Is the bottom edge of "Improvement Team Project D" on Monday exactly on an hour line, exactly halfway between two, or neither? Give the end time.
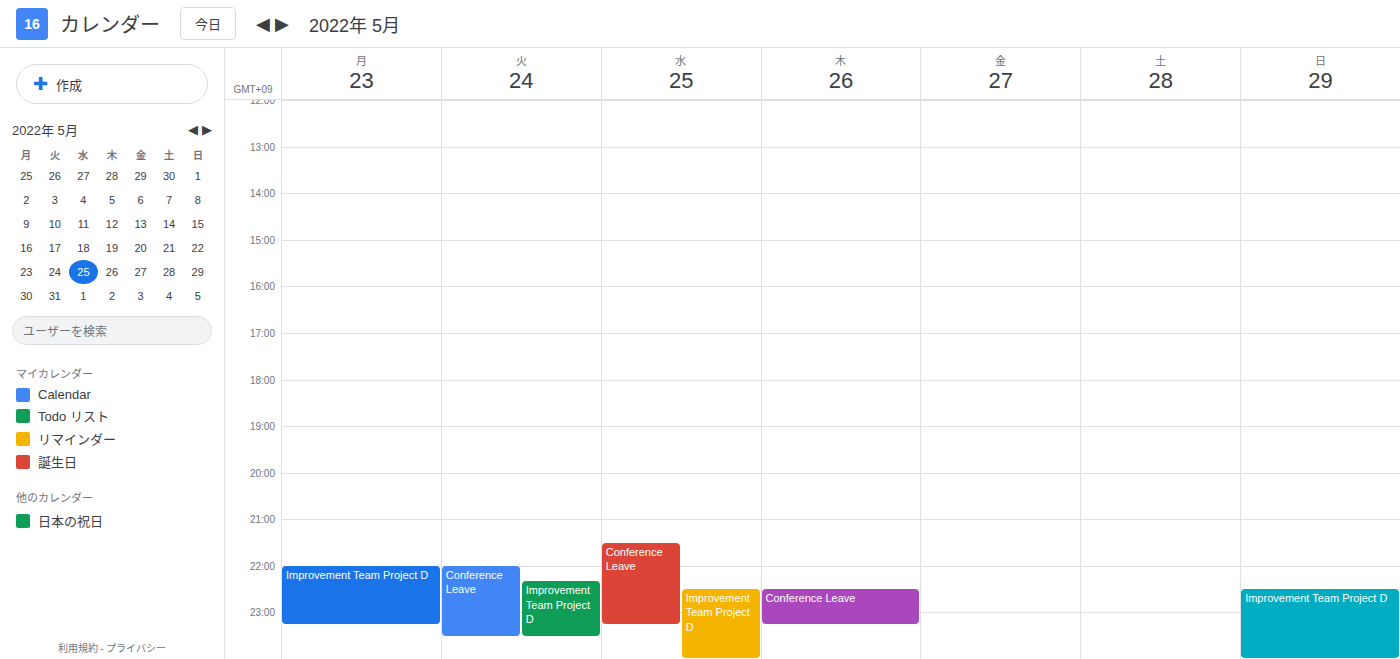
11:15 PM -- neither: a quarter of the way from the 11 PM line to the 12 AM line.